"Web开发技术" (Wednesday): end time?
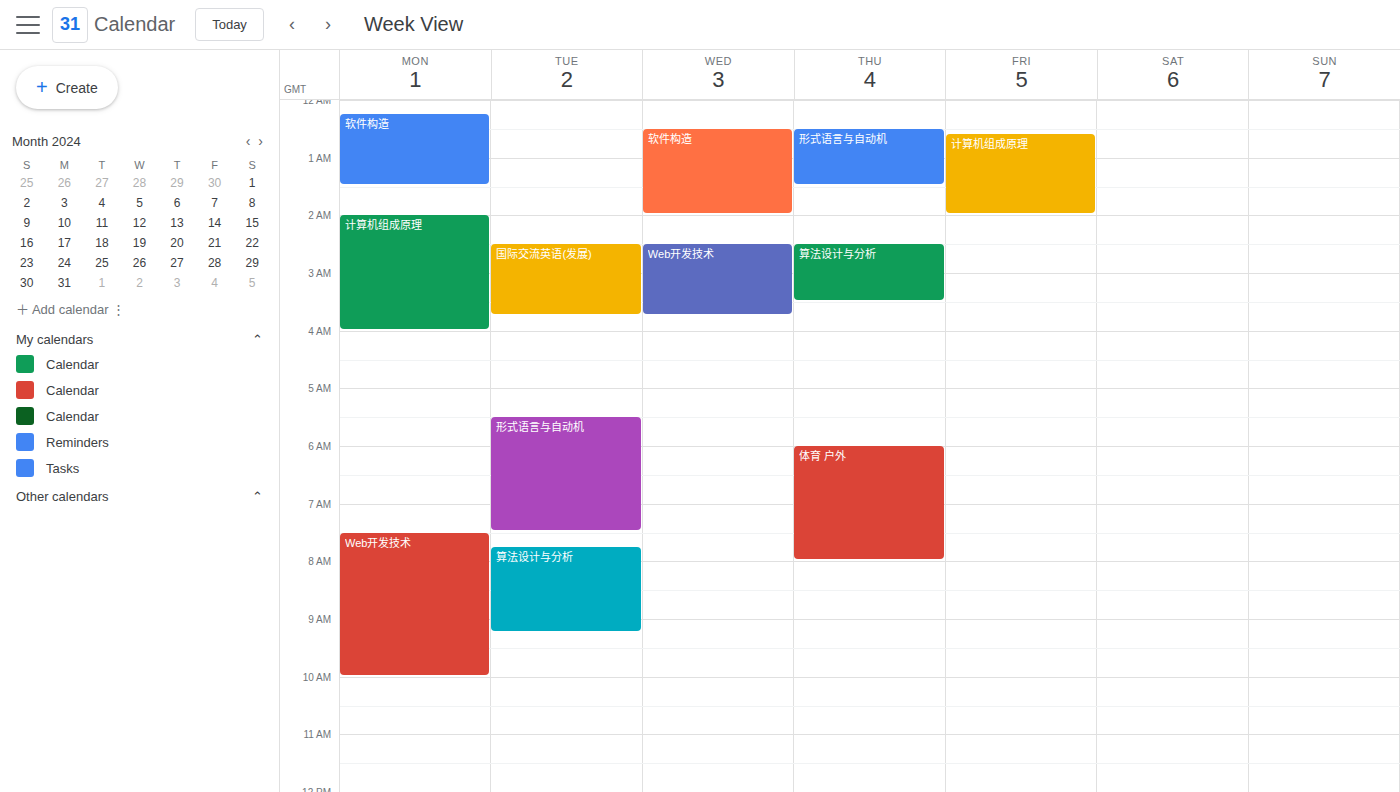
03:45